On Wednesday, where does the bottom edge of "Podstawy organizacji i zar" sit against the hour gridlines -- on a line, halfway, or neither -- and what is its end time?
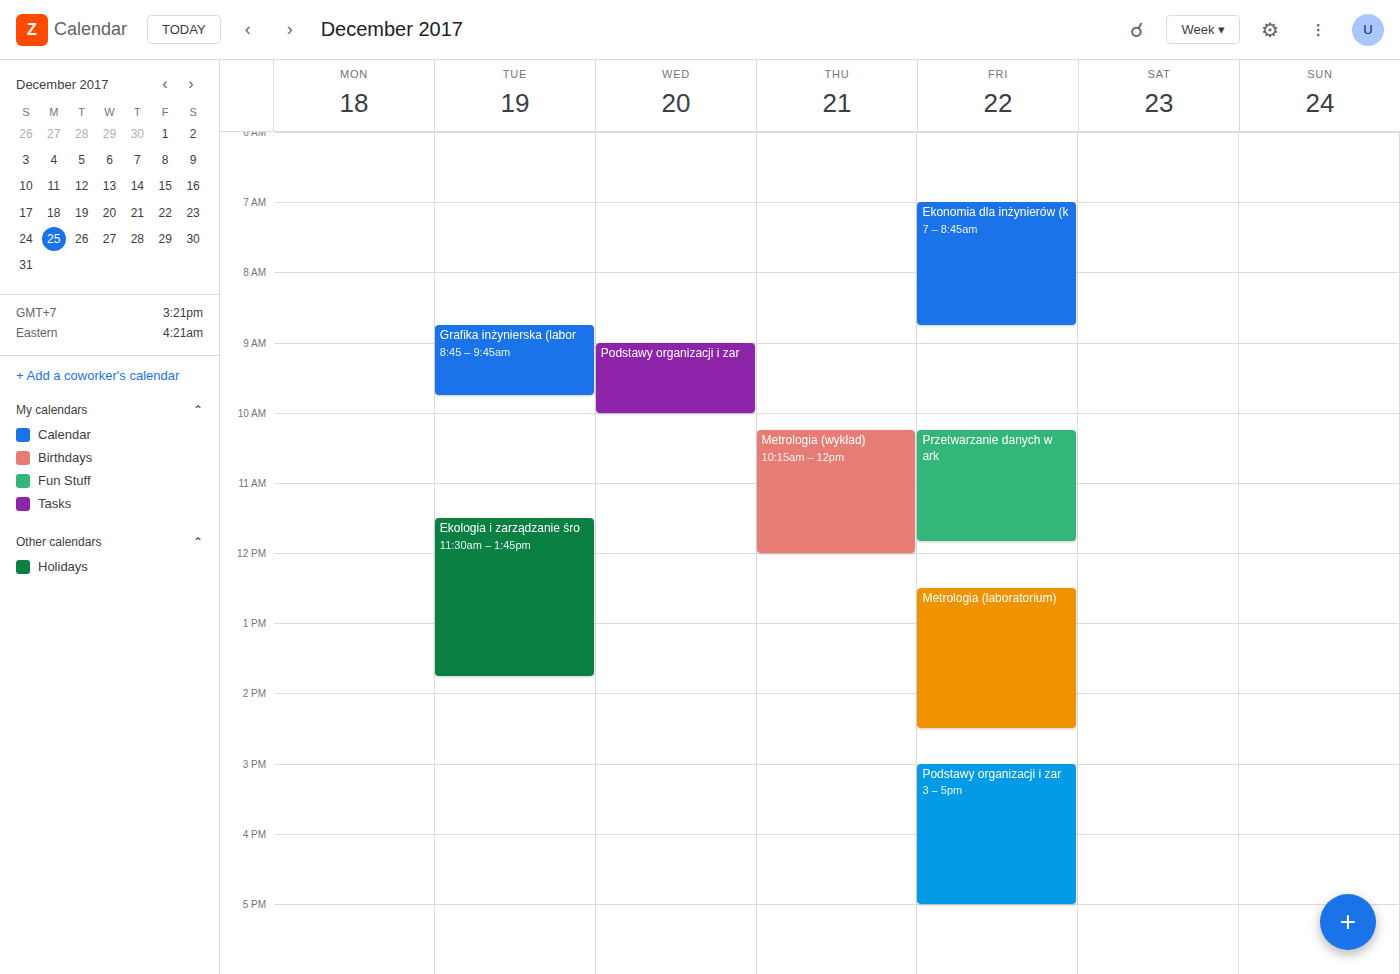
10:00 -- exactly on the 10:00 line.